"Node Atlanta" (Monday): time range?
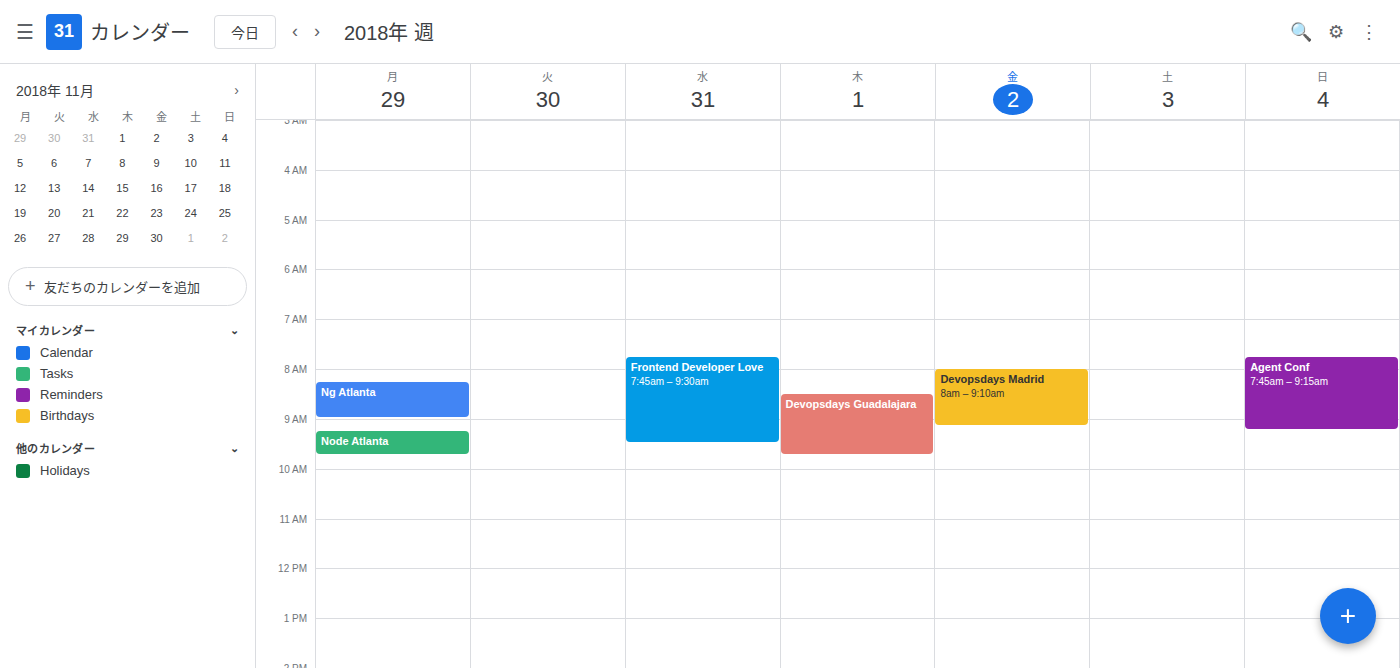
9:15 AM to 9:45 AM